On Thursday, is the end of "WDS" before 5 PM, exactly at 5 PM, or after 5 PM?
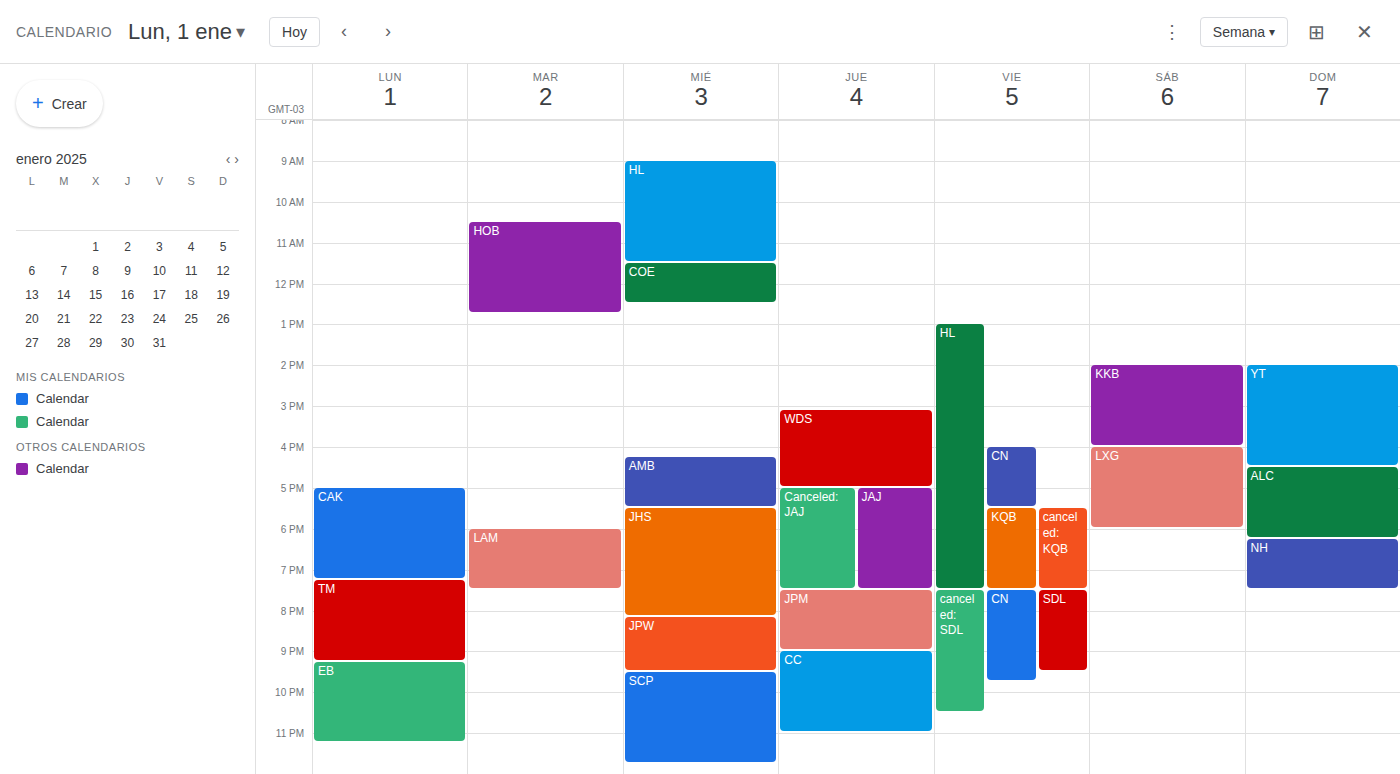
5:00 PM -- exactly at 5 PM, on the 5 PM line.